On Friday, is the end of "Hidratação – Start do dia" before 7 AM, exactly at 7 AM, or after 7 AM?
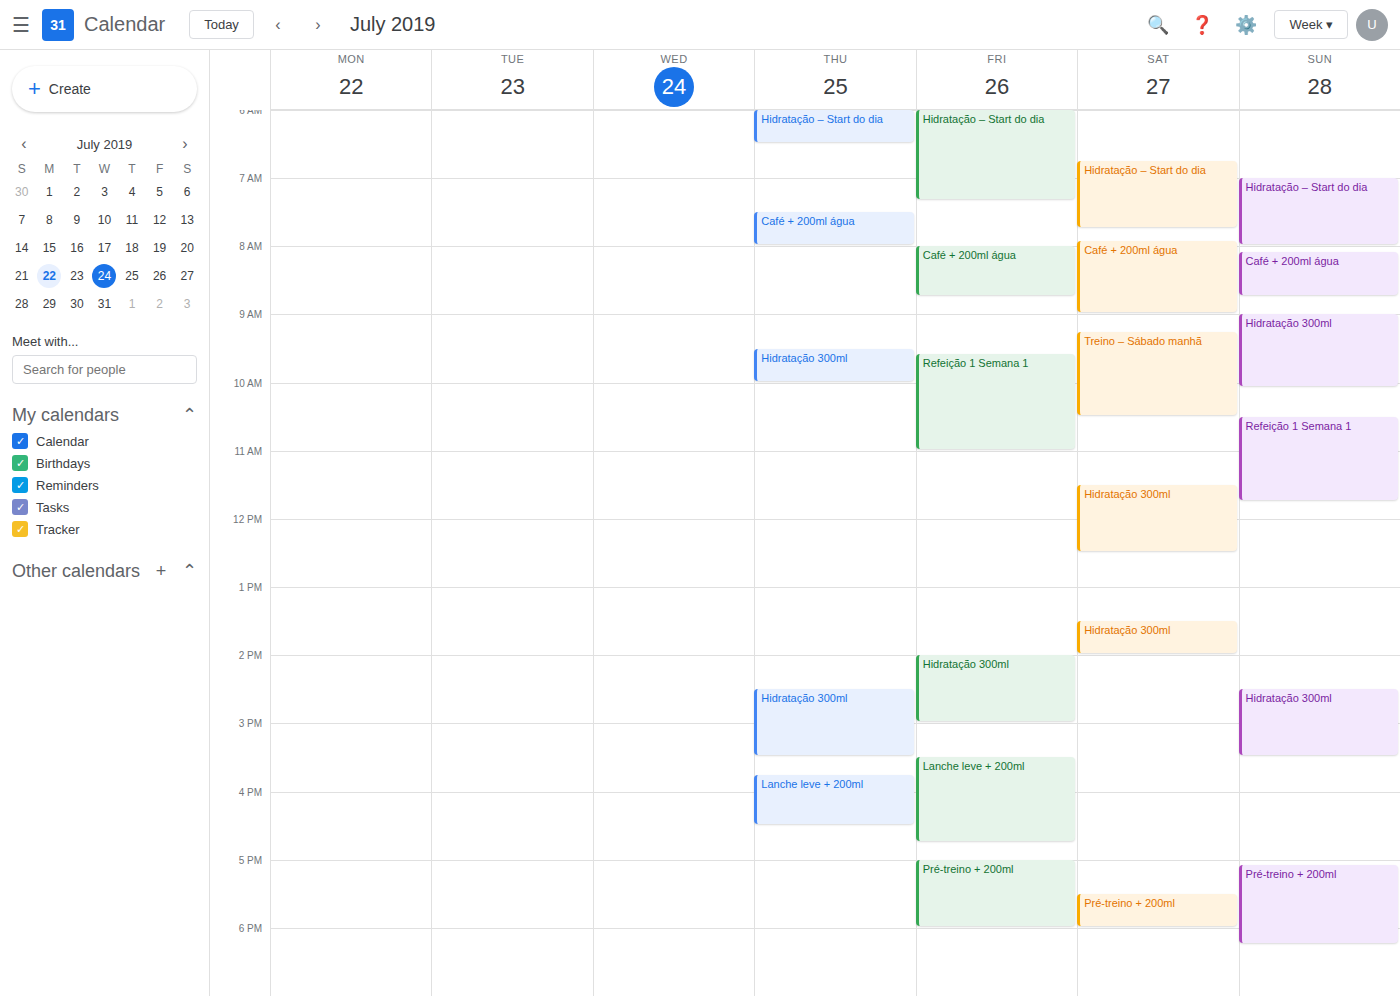
7:20 AM -- after 7 AM, 20 minutes below the 7 AM line.